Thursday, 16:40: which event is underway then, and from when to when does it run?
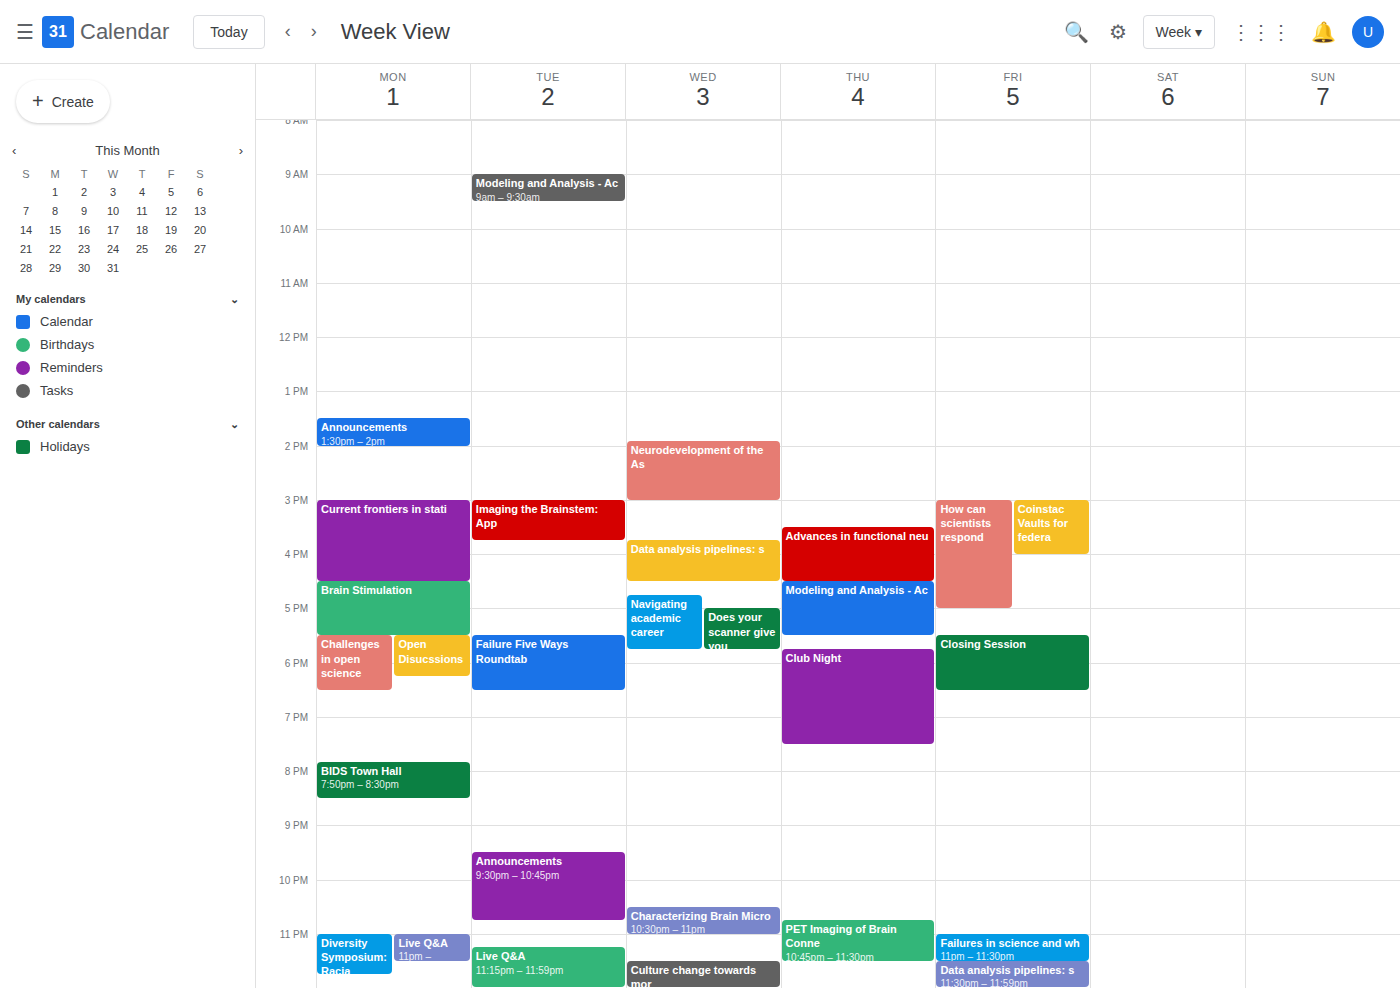
"Modeling and Analysis - Ac", 16:30 to 17:30